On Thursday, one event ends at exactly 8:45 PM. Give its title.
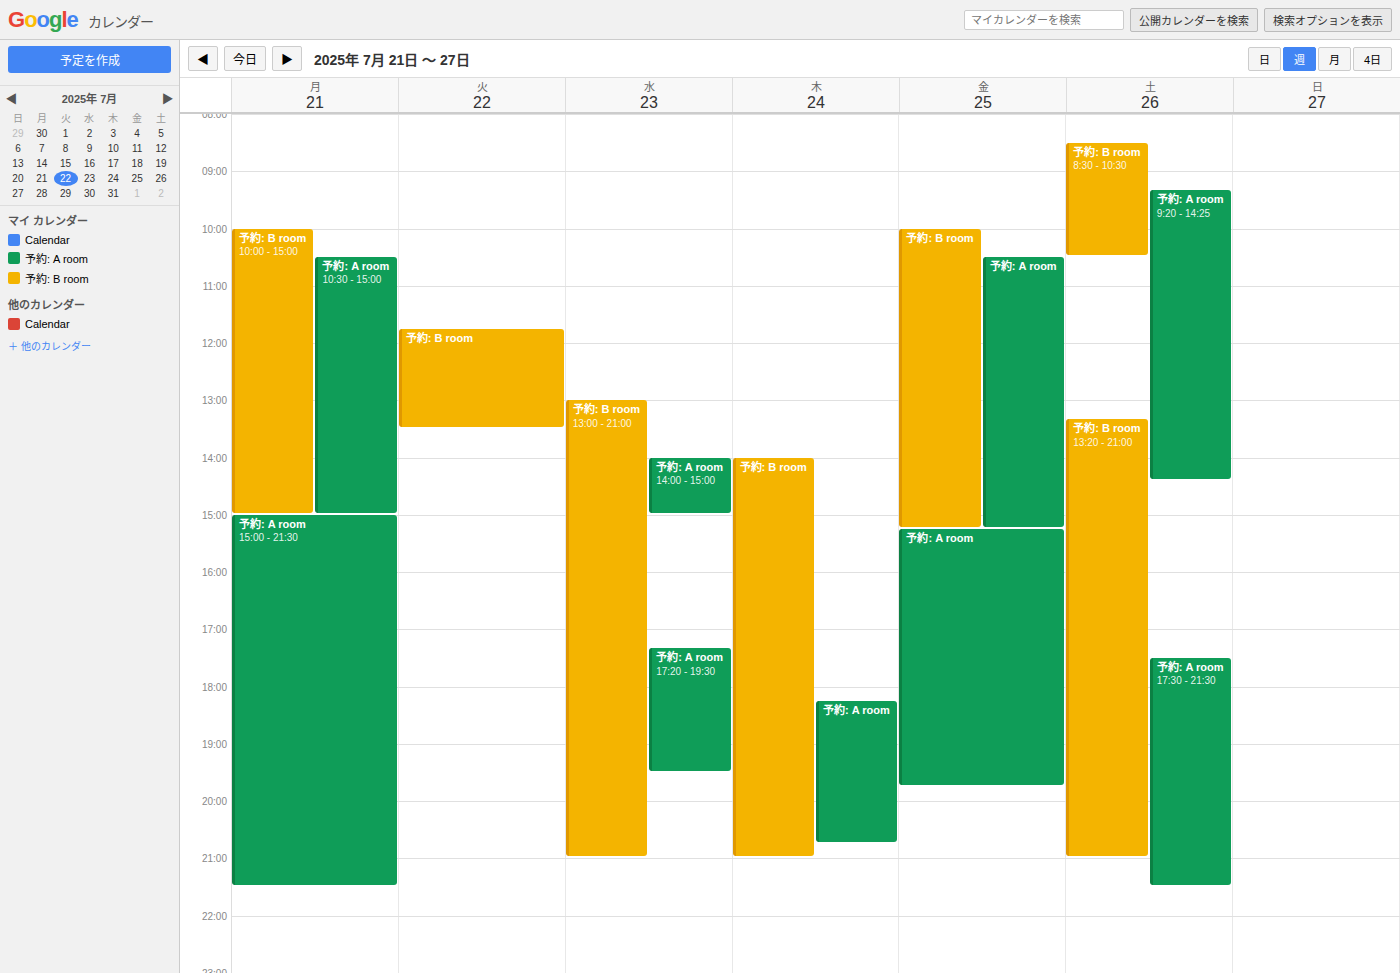
"予約: A room"